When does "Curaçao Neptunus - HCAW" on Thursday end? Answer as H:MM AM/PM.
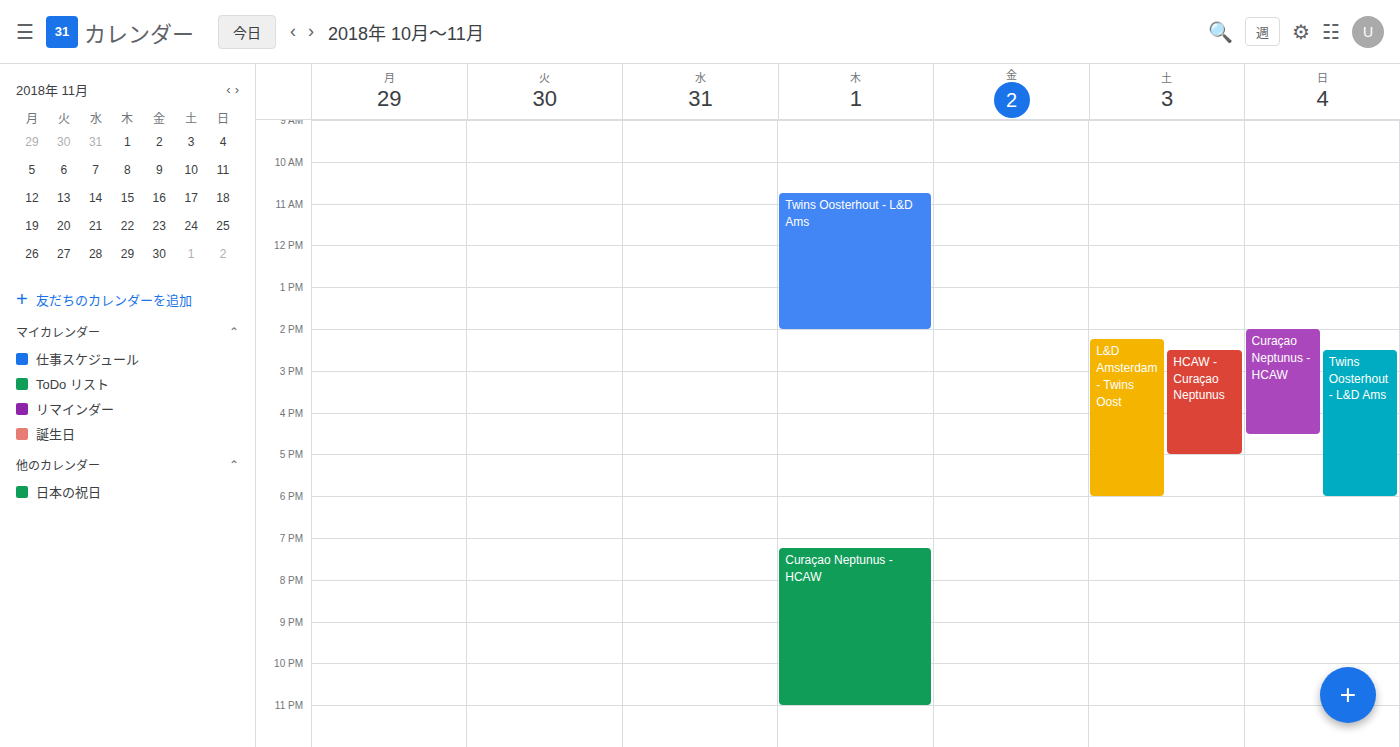
11:00 PM